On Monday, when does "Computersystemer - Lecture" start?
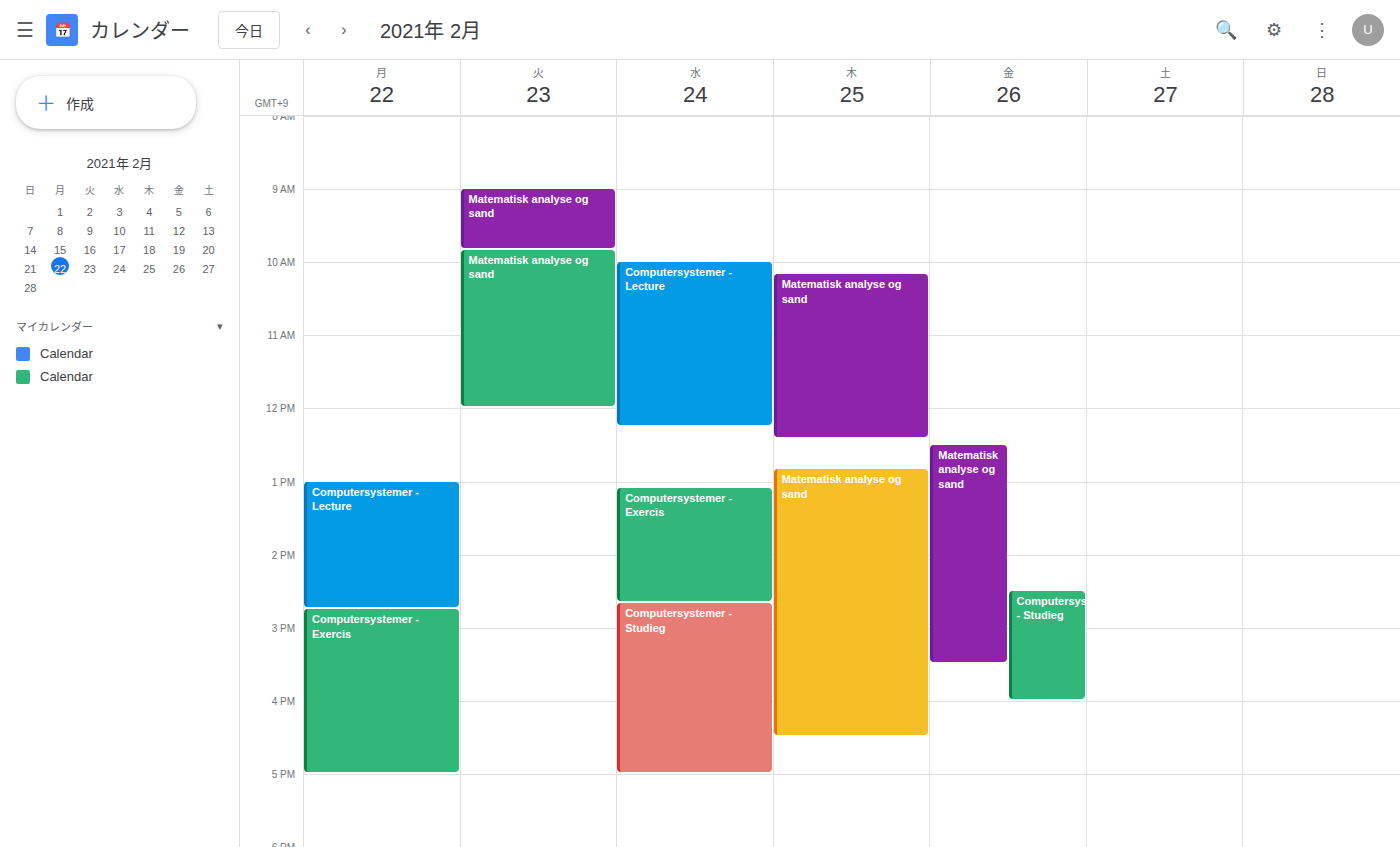
1:00 PM